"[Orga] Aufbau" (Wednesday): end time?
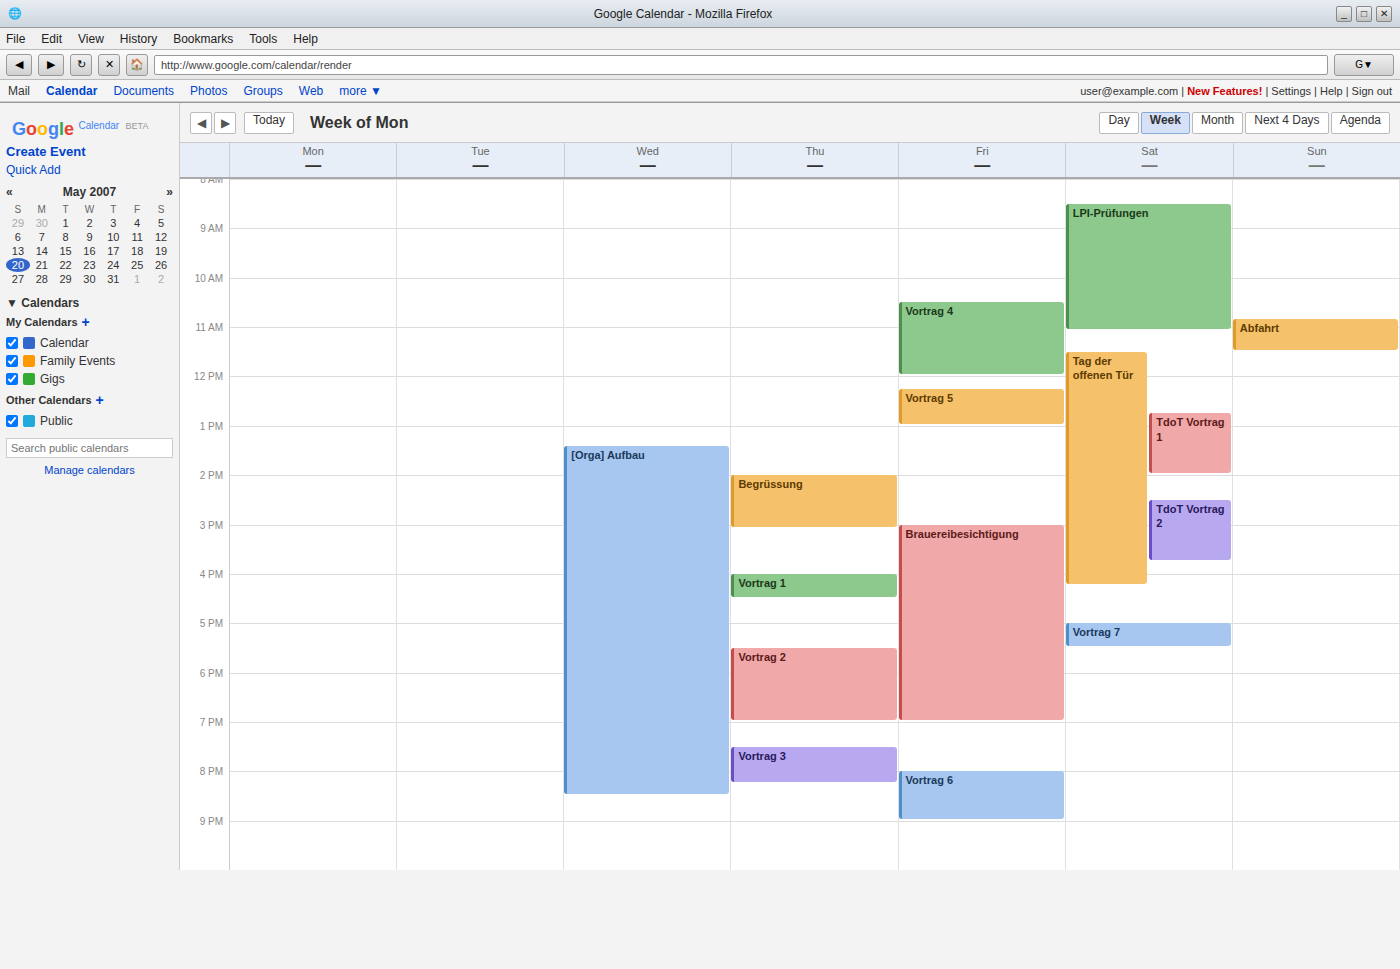
8:30 PM